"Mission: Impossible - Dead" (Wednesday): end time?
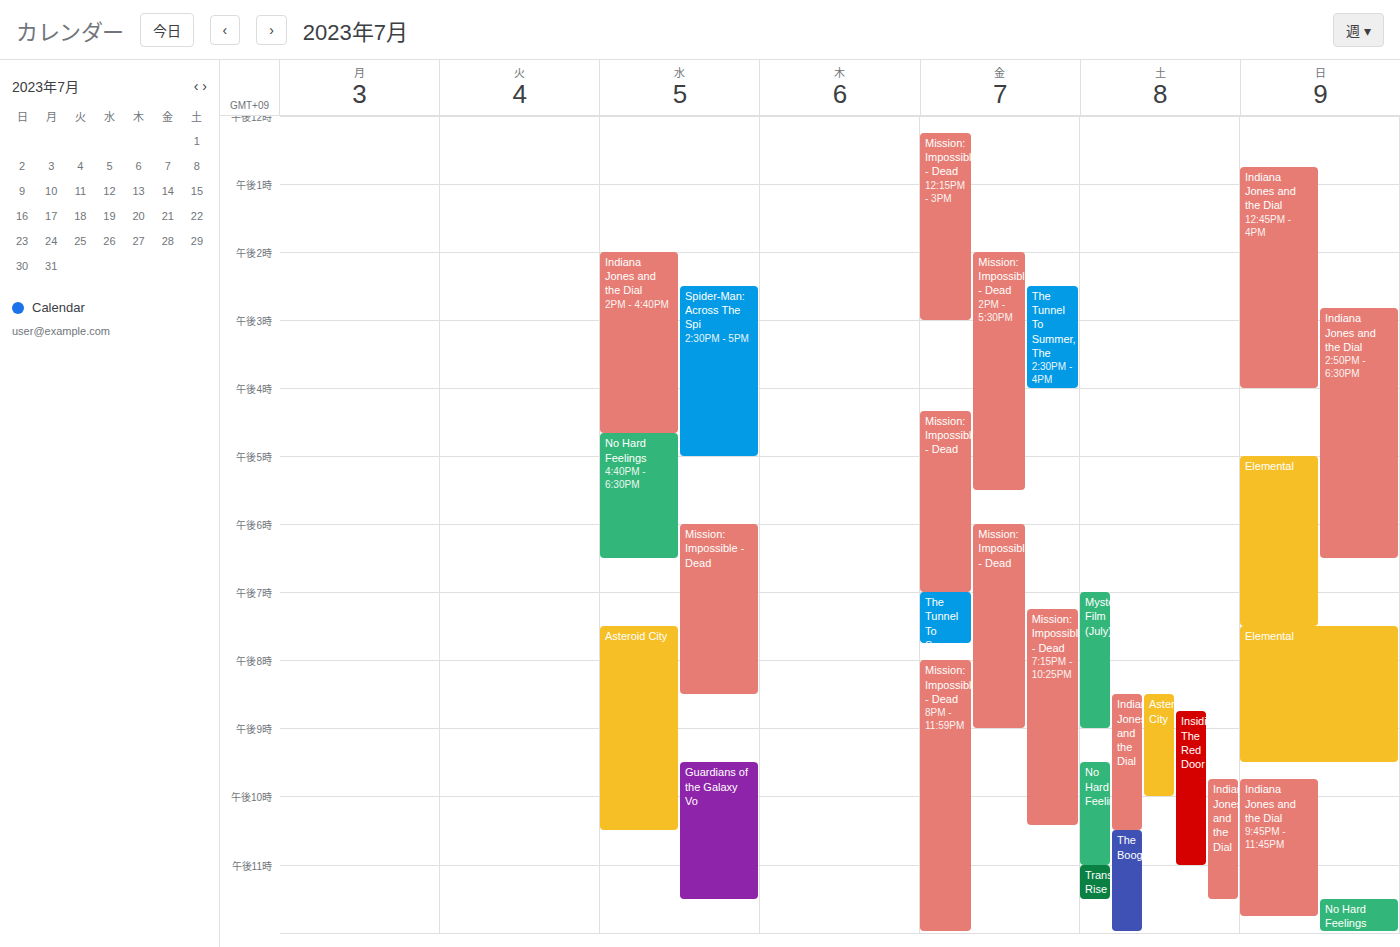
8:30 PM